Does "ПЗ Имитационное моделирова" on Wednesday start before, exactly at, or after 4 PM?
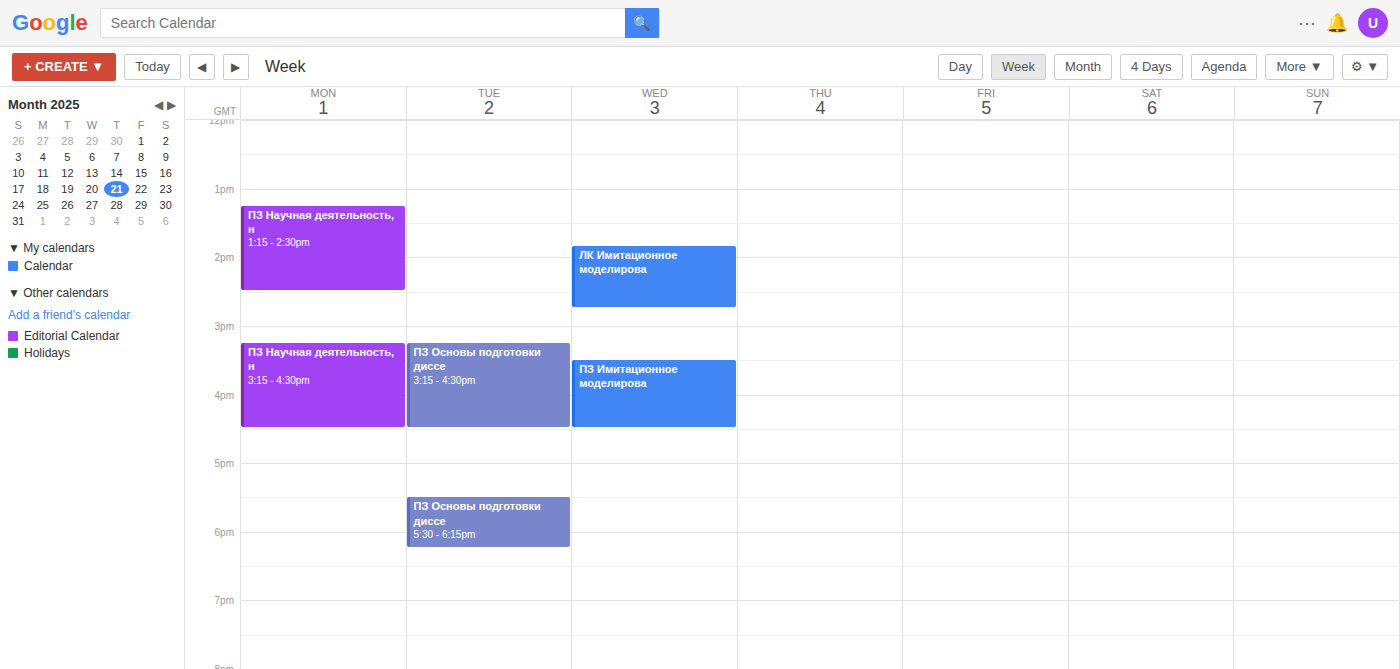
3:30 PM -- before 4 PM, 30 minutes above the 4 PM line.